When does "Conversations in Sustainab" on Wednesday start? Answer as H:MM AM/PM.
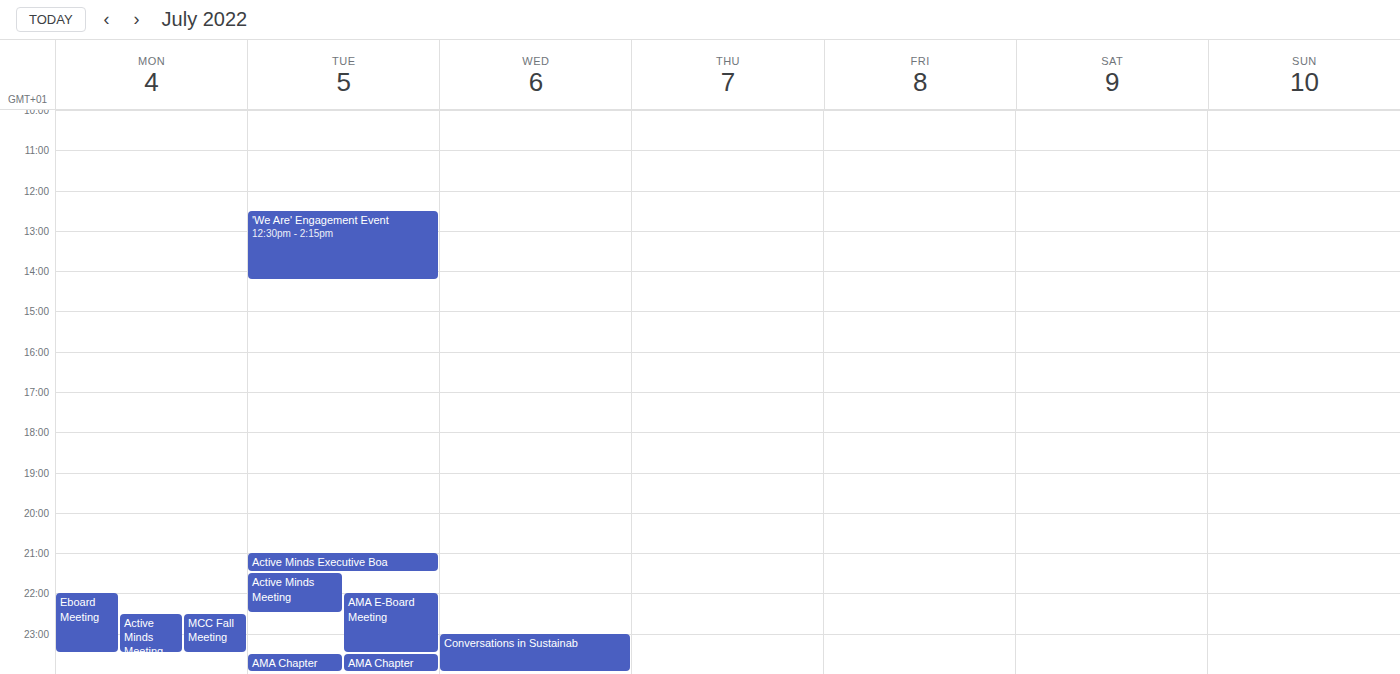
11:00 PM